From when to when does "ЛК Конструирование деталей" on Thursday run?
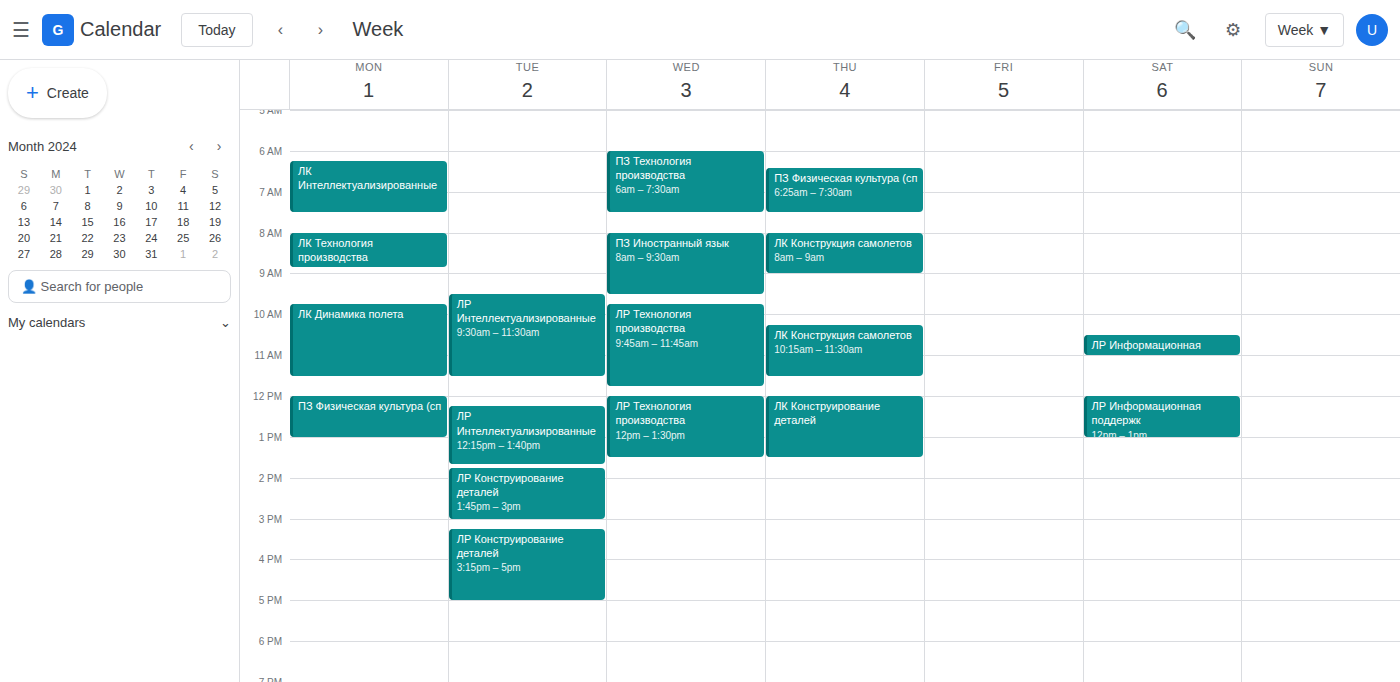
12:00 PM to 1:30 PM